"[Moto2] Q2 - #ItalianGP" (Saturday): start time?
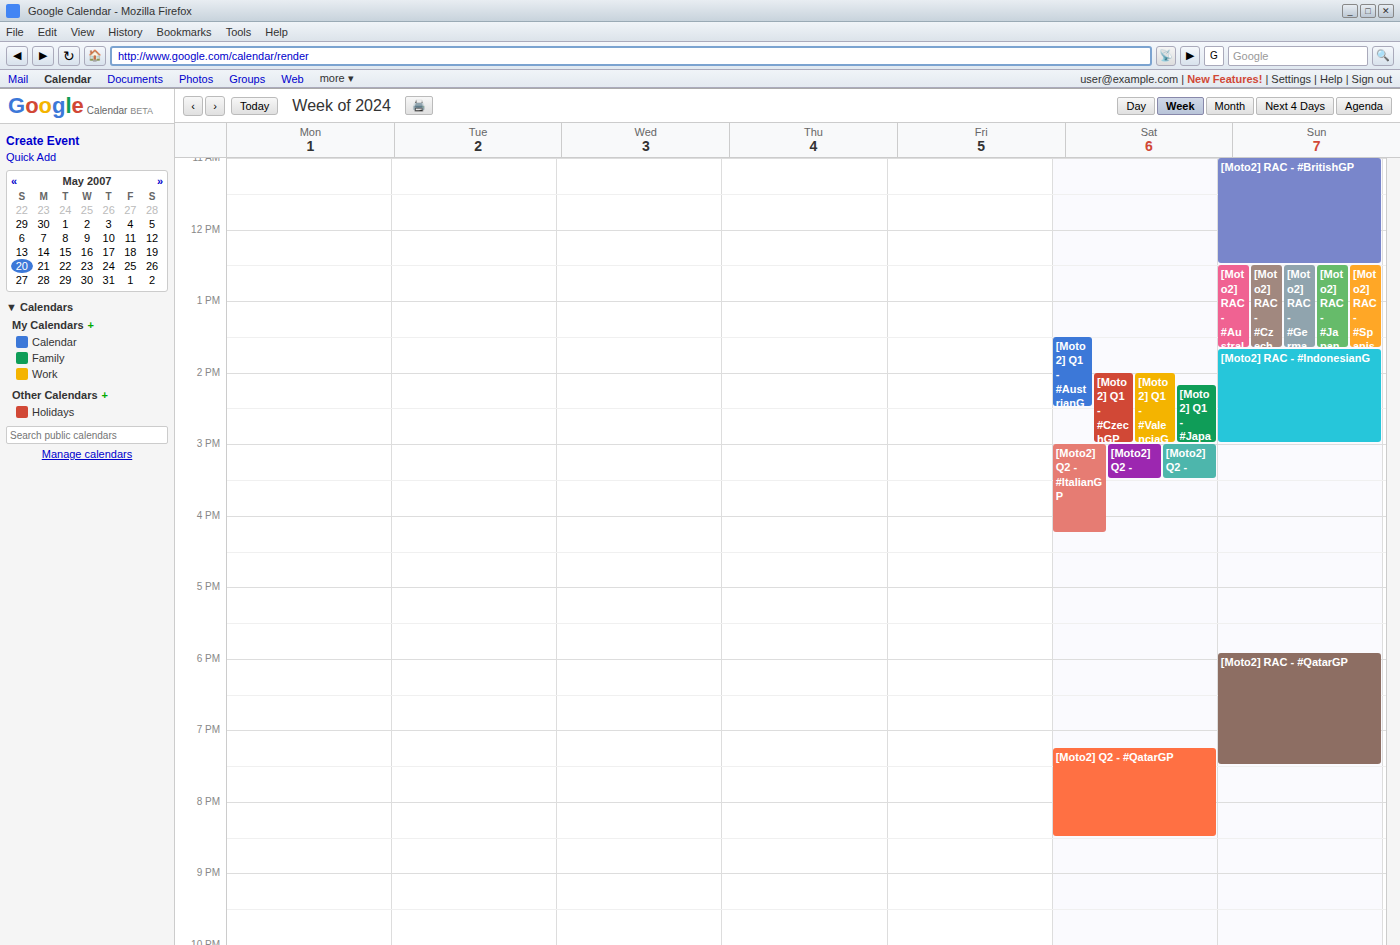
15:00